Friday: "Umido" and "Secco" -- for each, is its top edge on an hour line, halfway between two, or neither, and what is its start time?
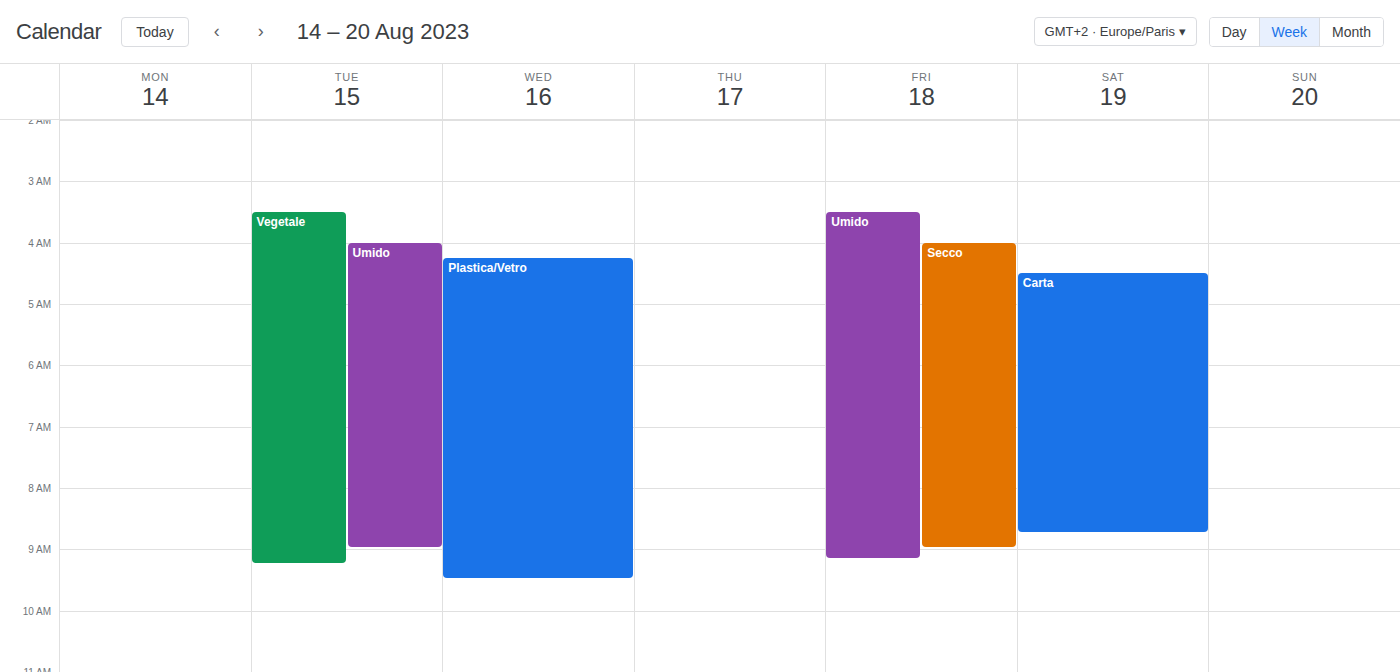
"Umido": 3:30 AM, halfway between the 3 AM and 4 AM lines. "Secco": 4:00 AM, exactly on the 4 AM line.